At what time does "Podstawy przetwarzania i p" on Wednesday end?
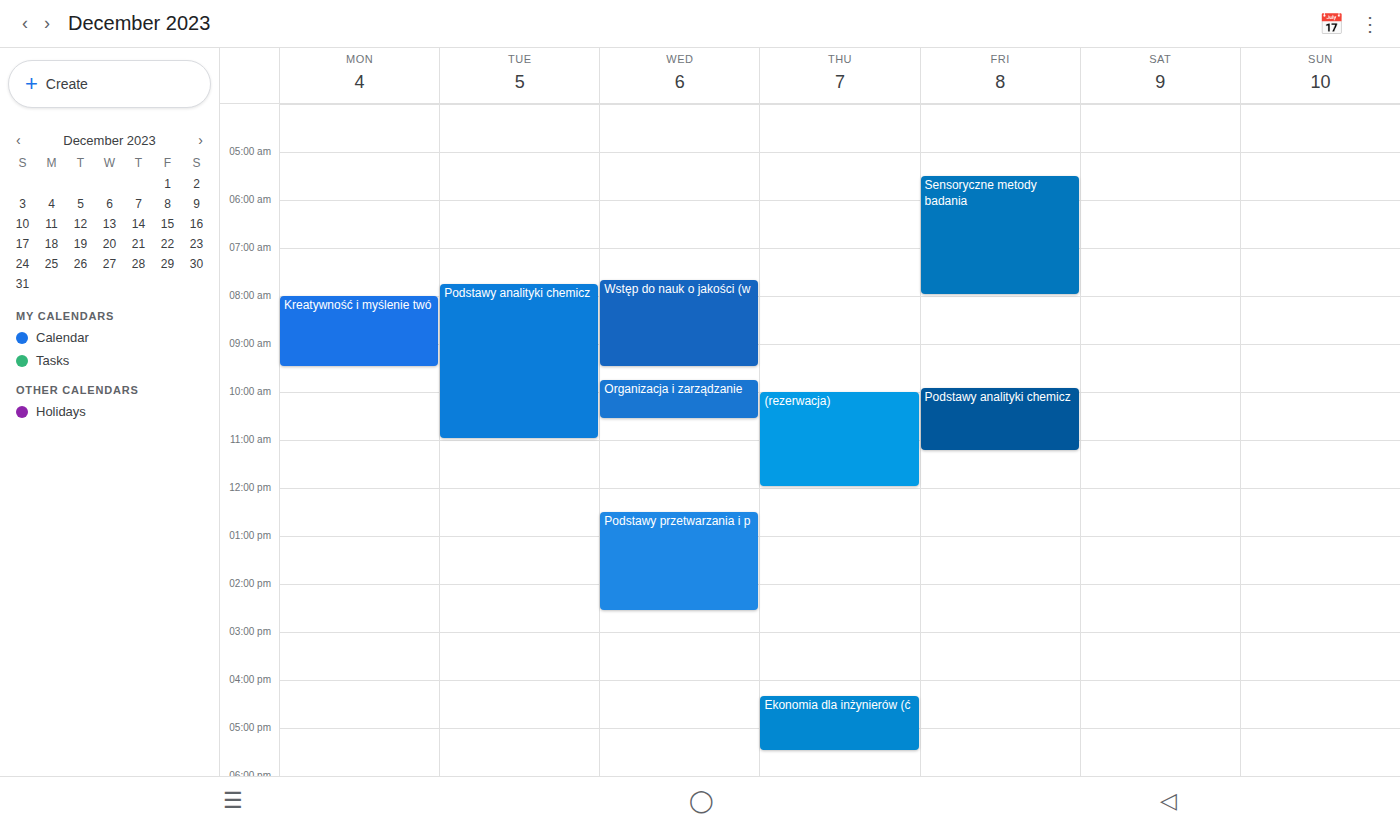
2:35 PM